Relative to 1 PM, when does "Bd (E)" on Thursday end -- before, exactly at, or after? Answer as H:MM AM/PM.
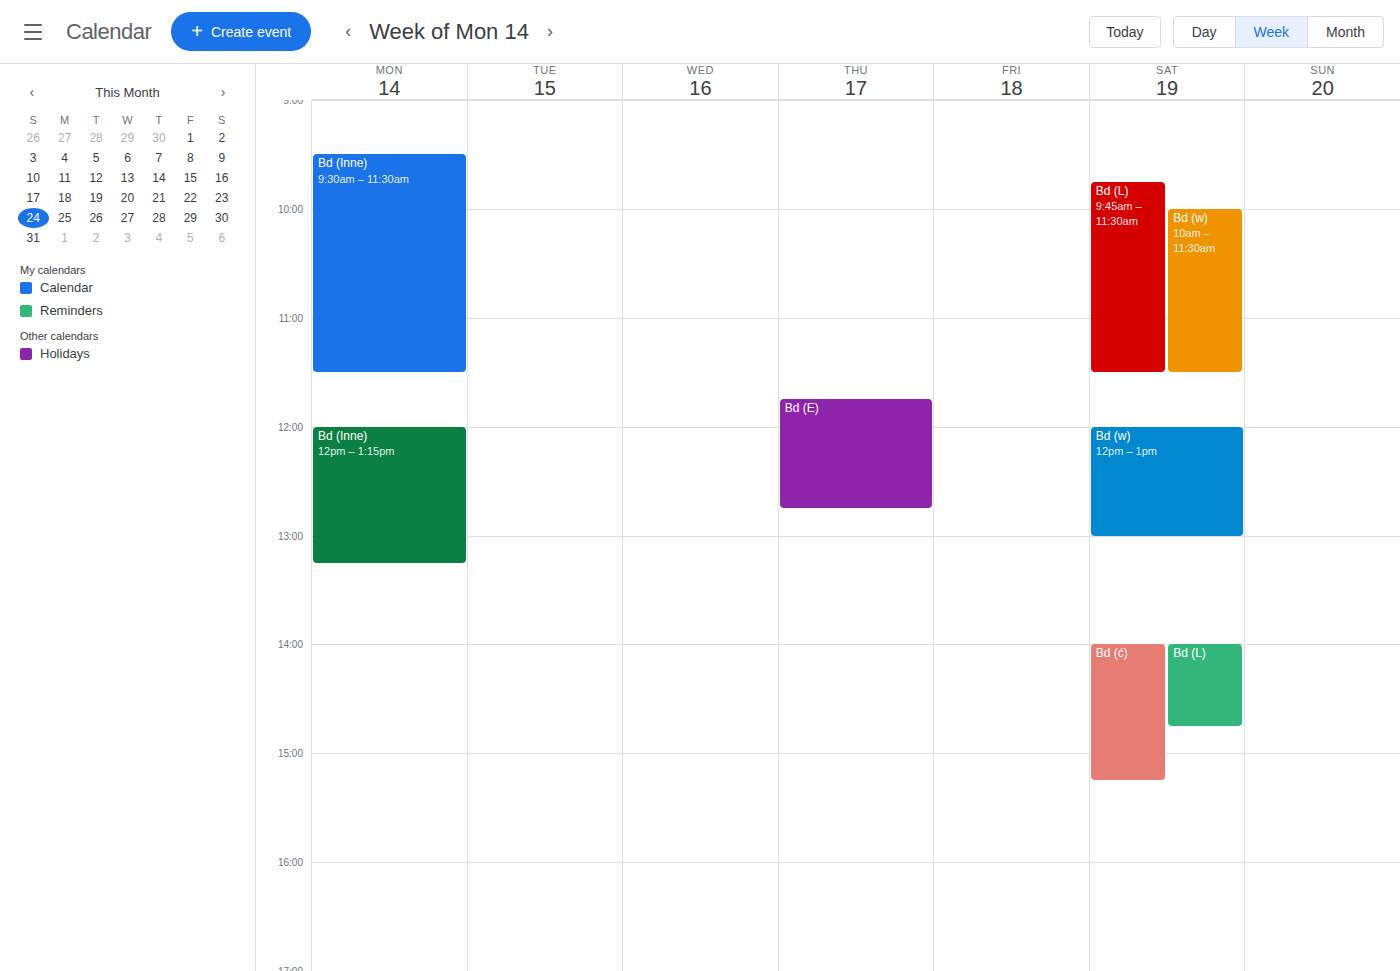
12:45 PM -- before 1 PM, 15 minutes above the 1 PM line.